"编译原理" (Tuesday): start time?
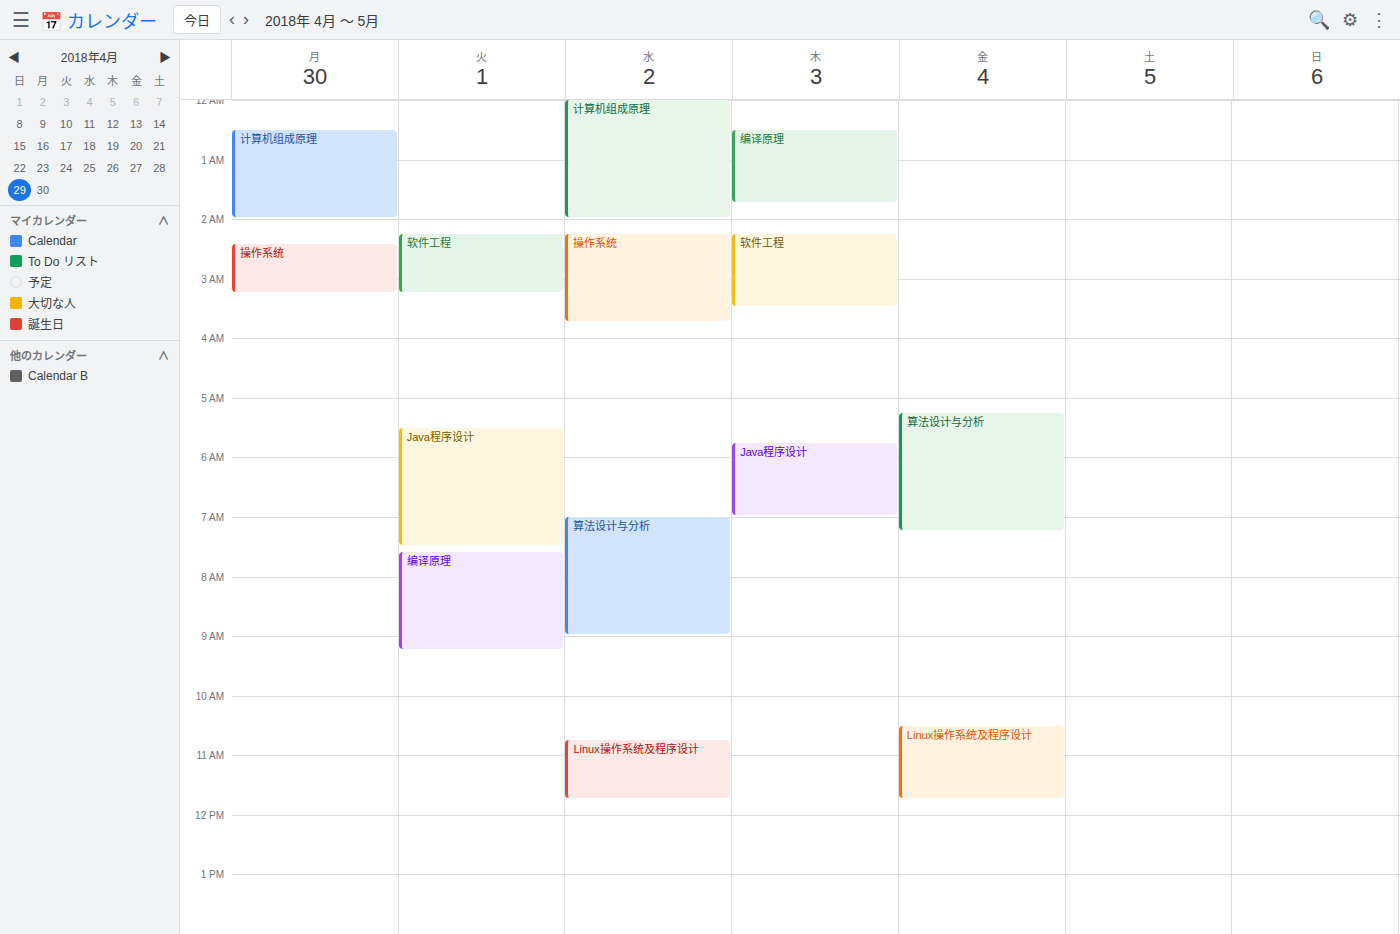
7:35 AM